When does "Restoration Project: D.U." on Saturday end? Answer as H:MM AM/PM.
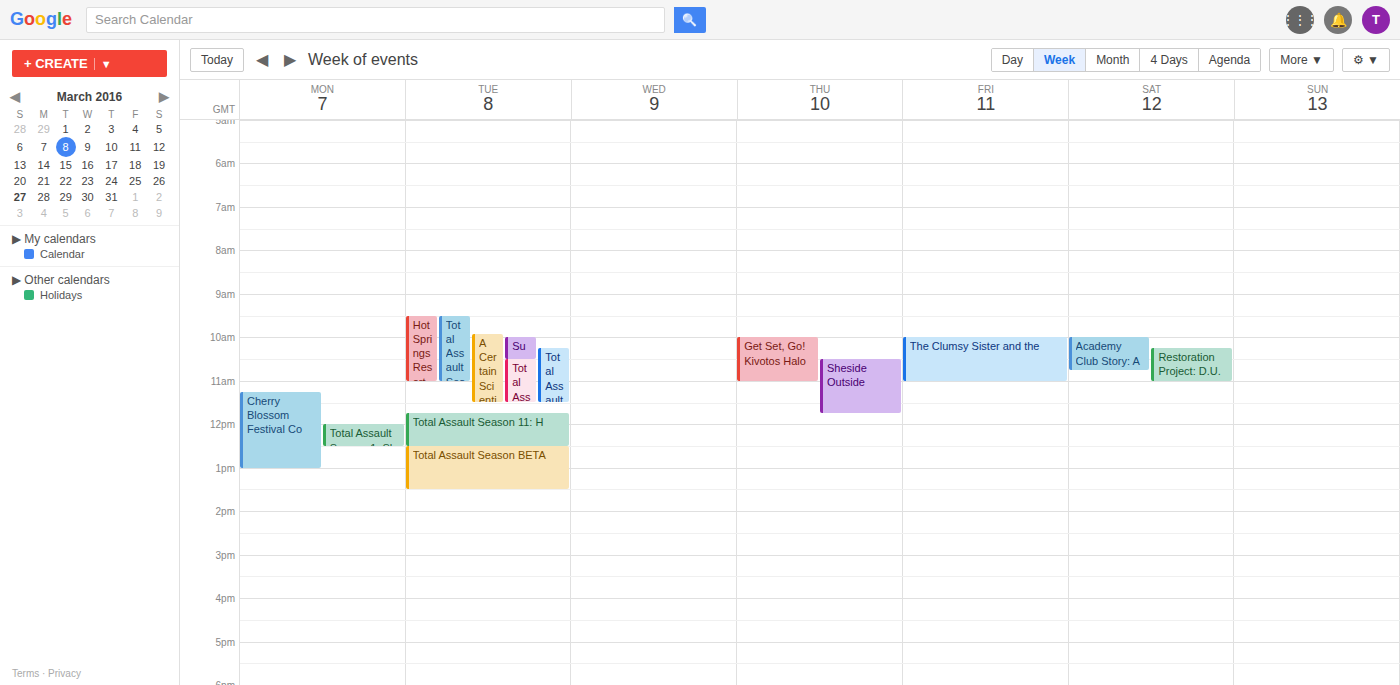
11:00 AM